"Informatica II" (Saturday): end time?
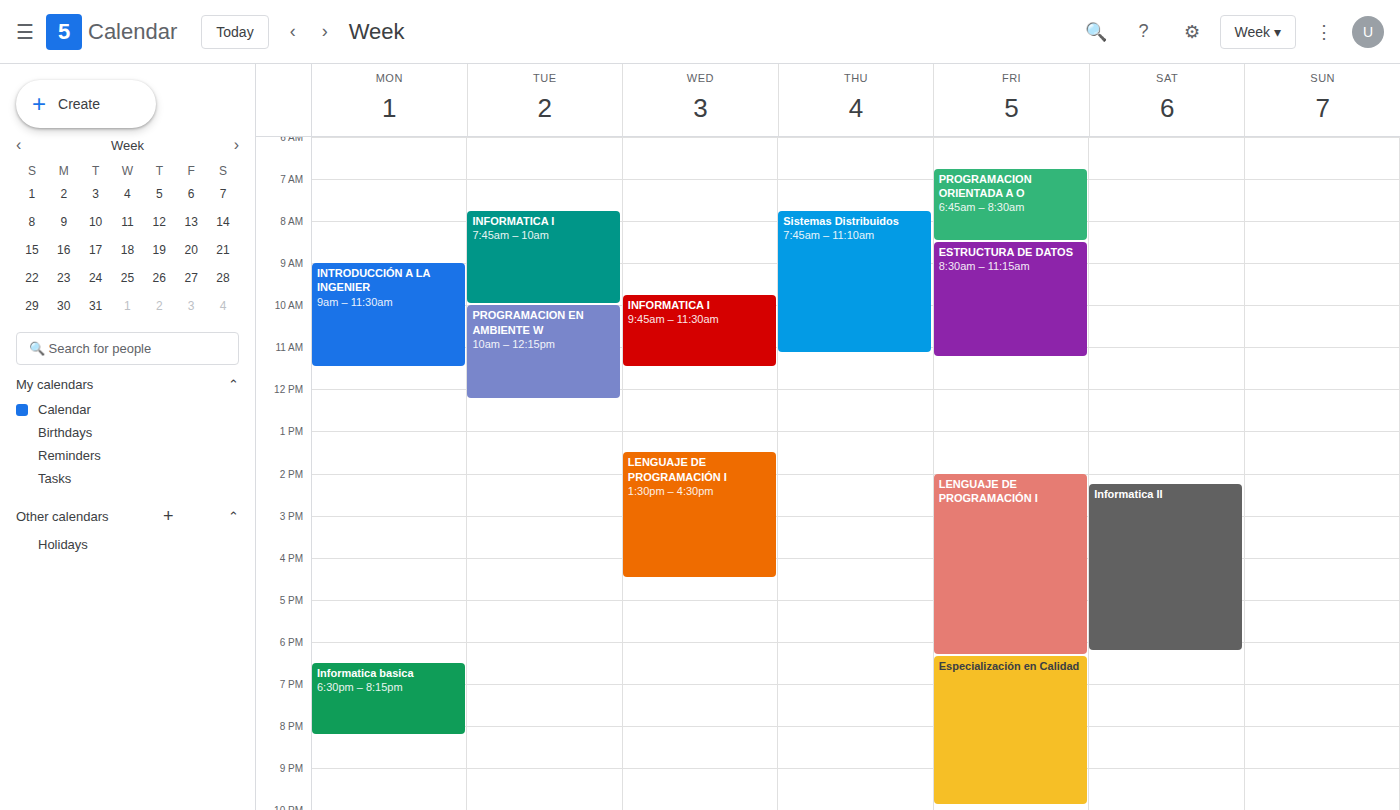
6:15 PM